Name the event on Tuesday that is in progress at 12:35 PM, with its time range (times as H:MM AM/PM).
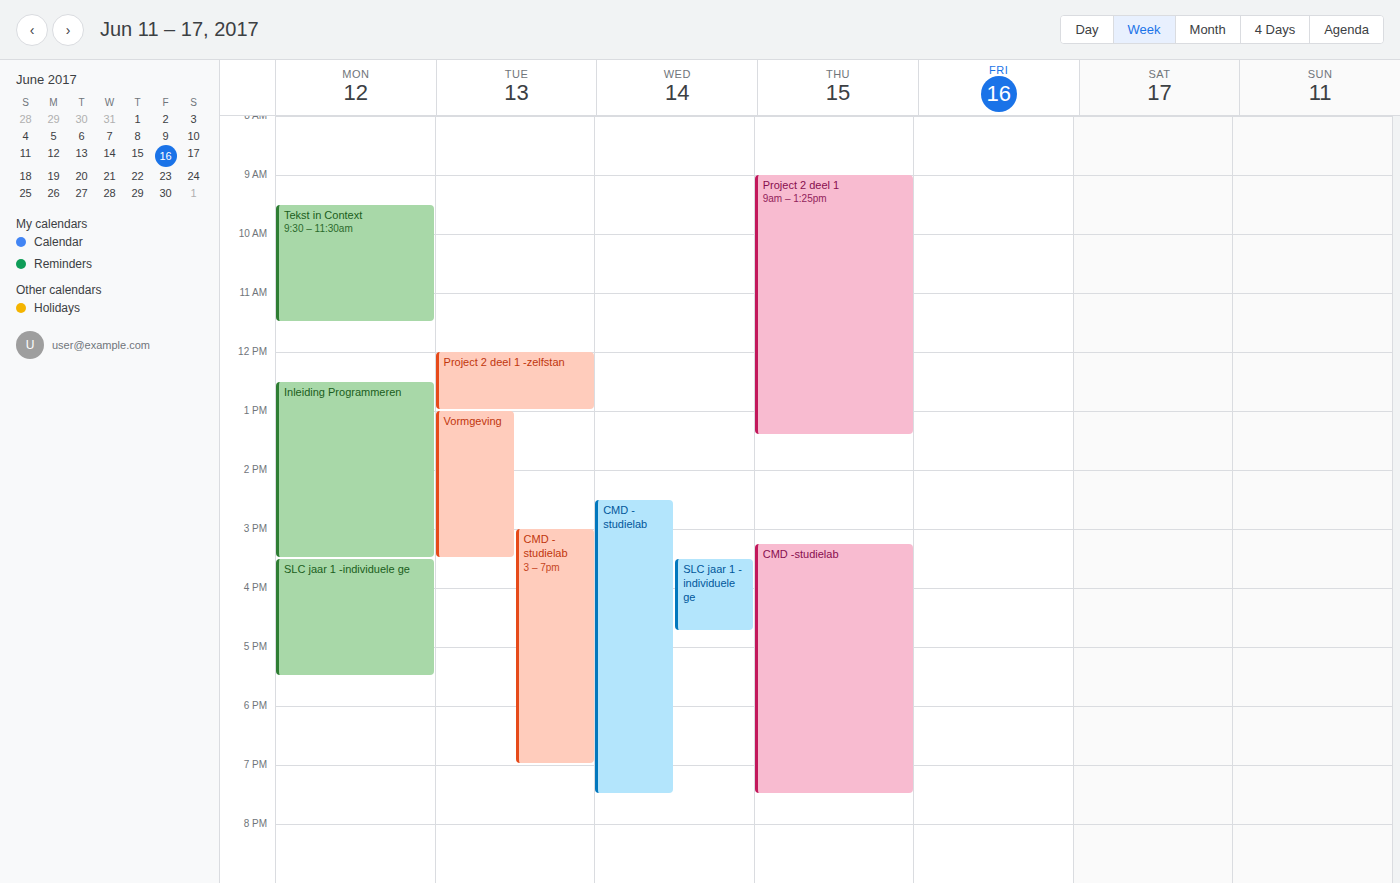
"Project 2 deel 1 -zelfstan", 12:00 PM to 1:00 PM